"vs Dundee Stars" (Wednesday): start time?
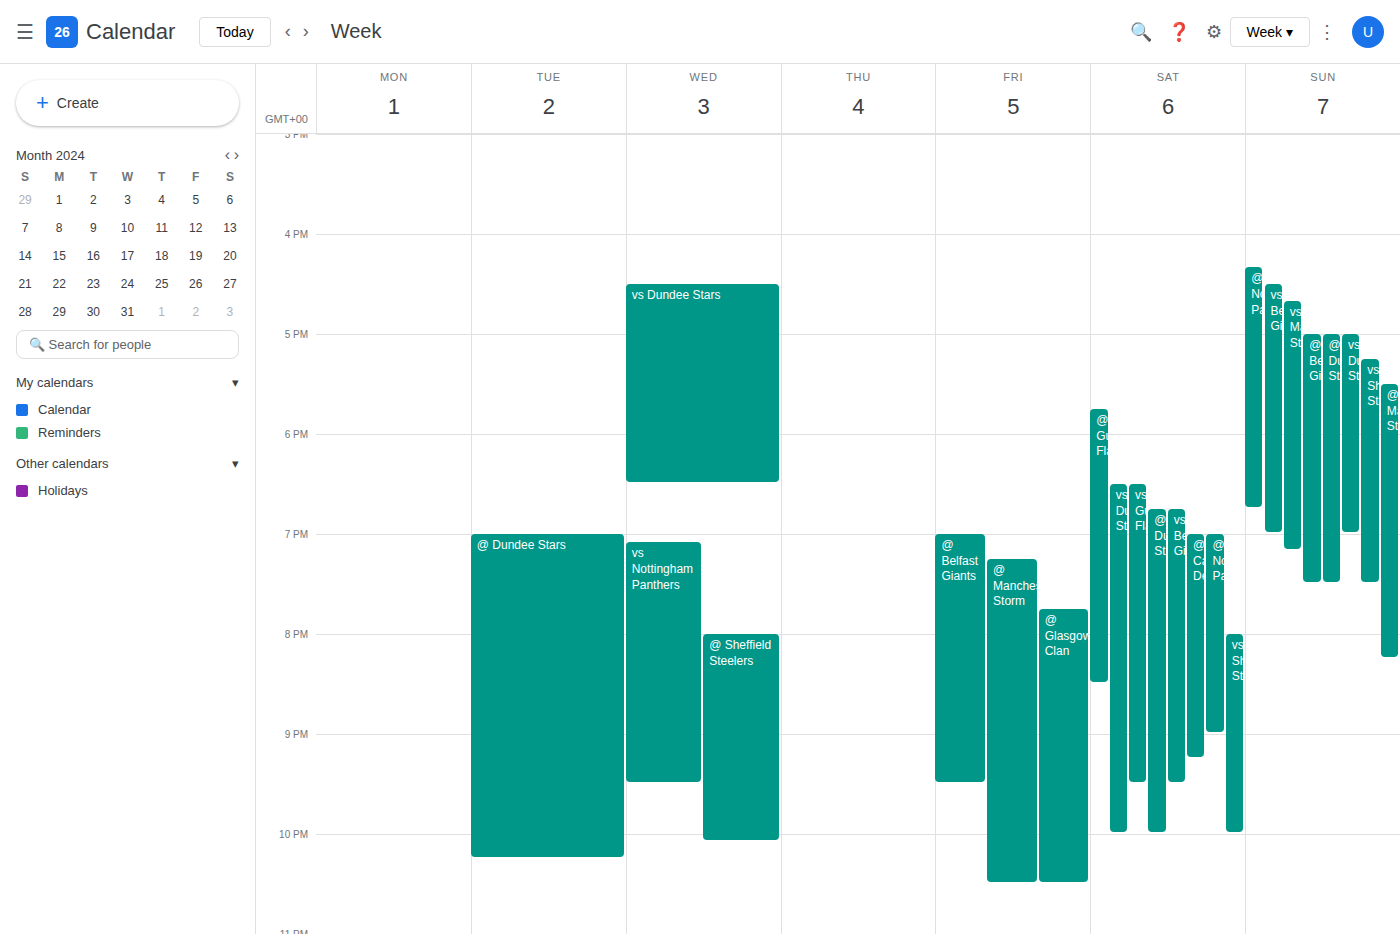
4:30 PM